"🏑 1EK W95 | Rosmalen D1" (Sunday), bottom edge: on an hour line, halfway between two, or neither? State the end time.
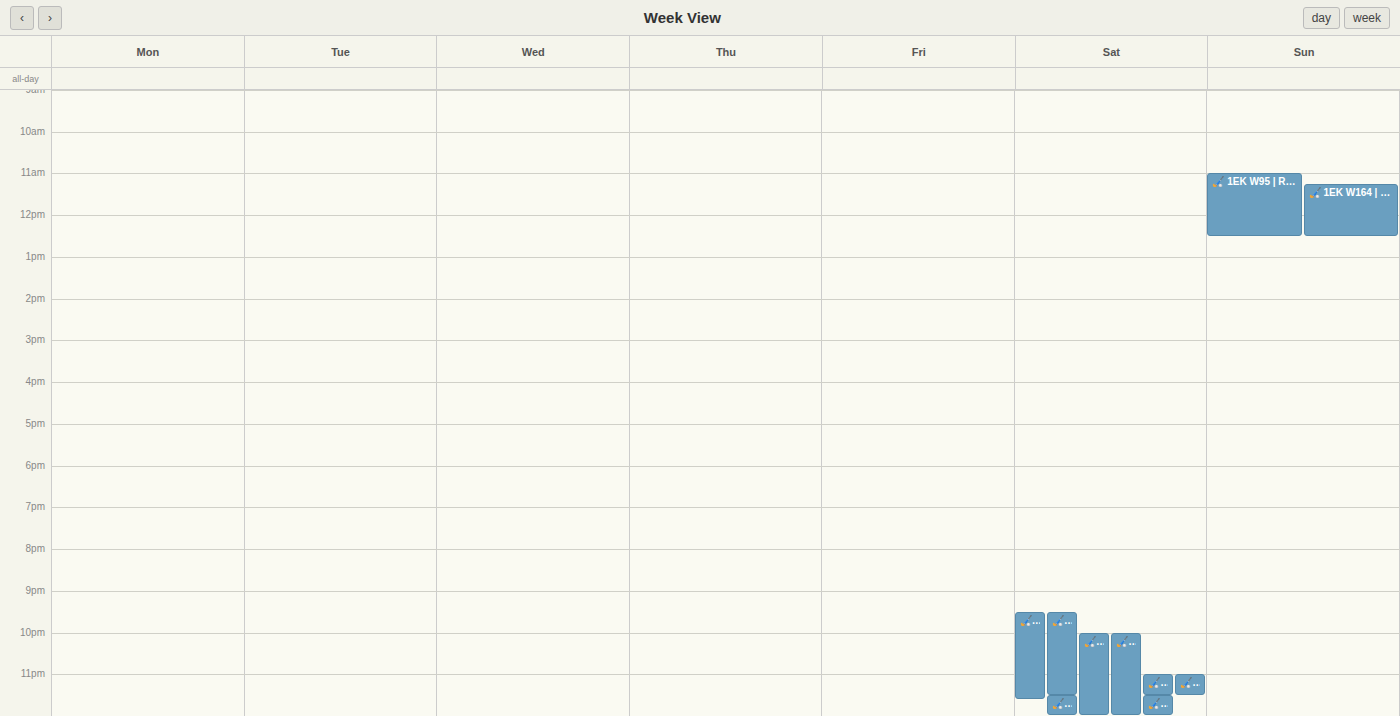
12:30 PM -- halfway between the 12 PM and 1 PM lines.